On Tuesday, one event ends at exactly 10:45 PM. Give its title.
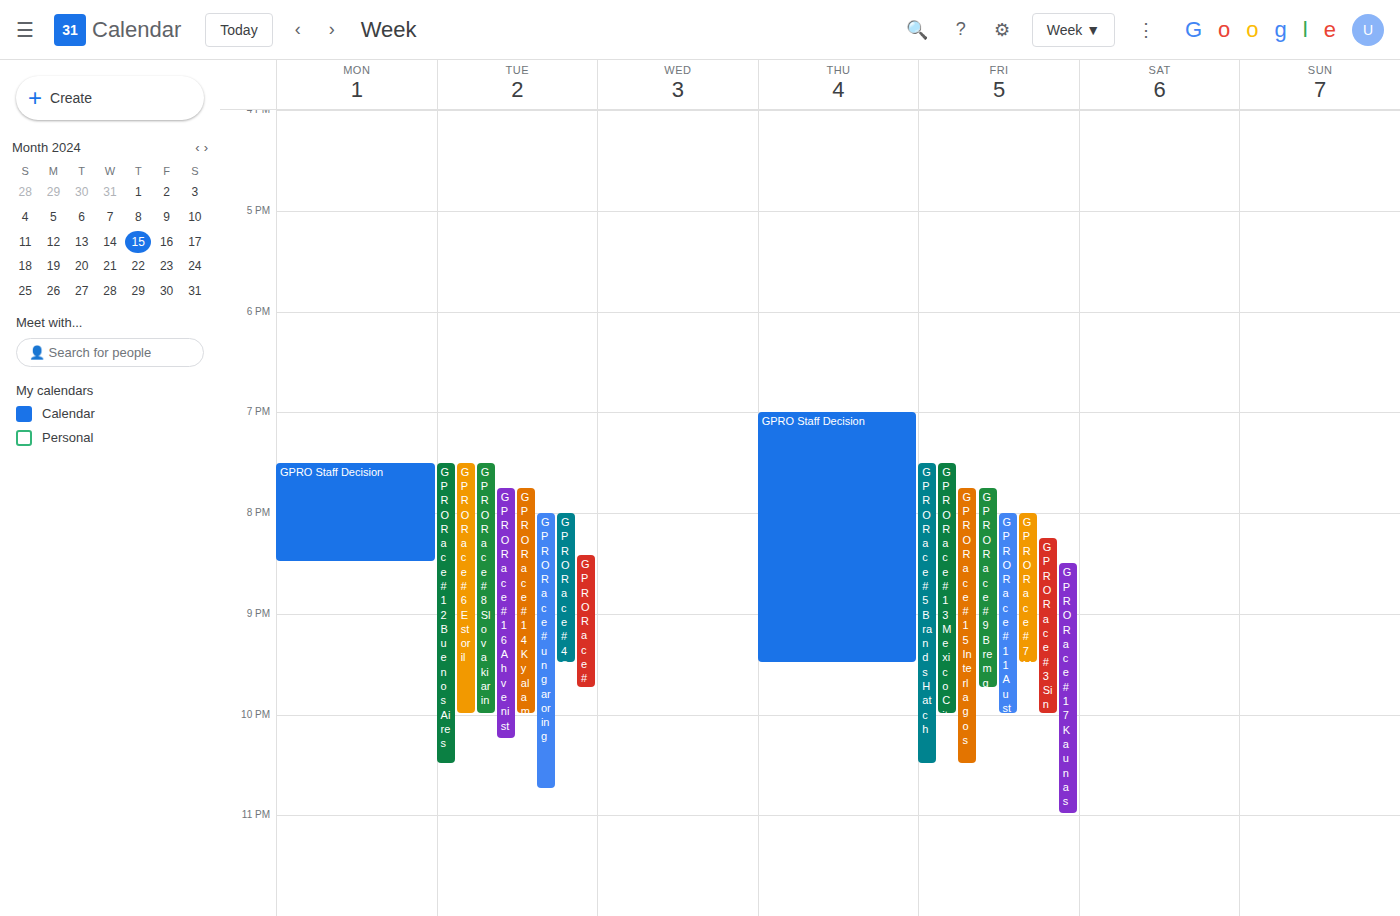
"GPRO Race # ungaroring"